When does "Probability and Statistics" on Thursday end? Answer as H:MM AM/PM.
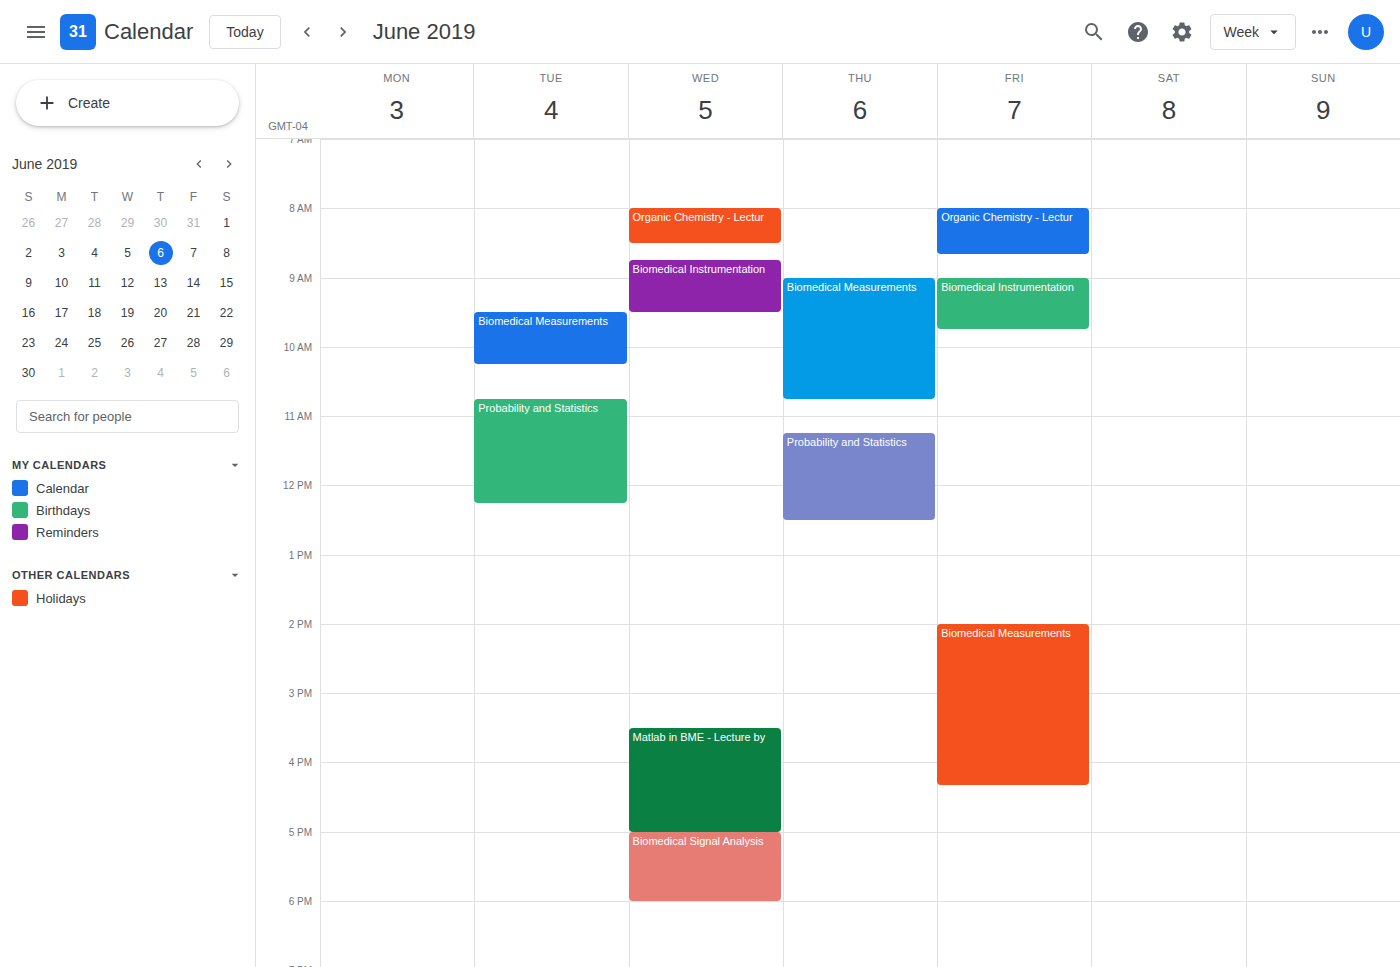
12:30 PM